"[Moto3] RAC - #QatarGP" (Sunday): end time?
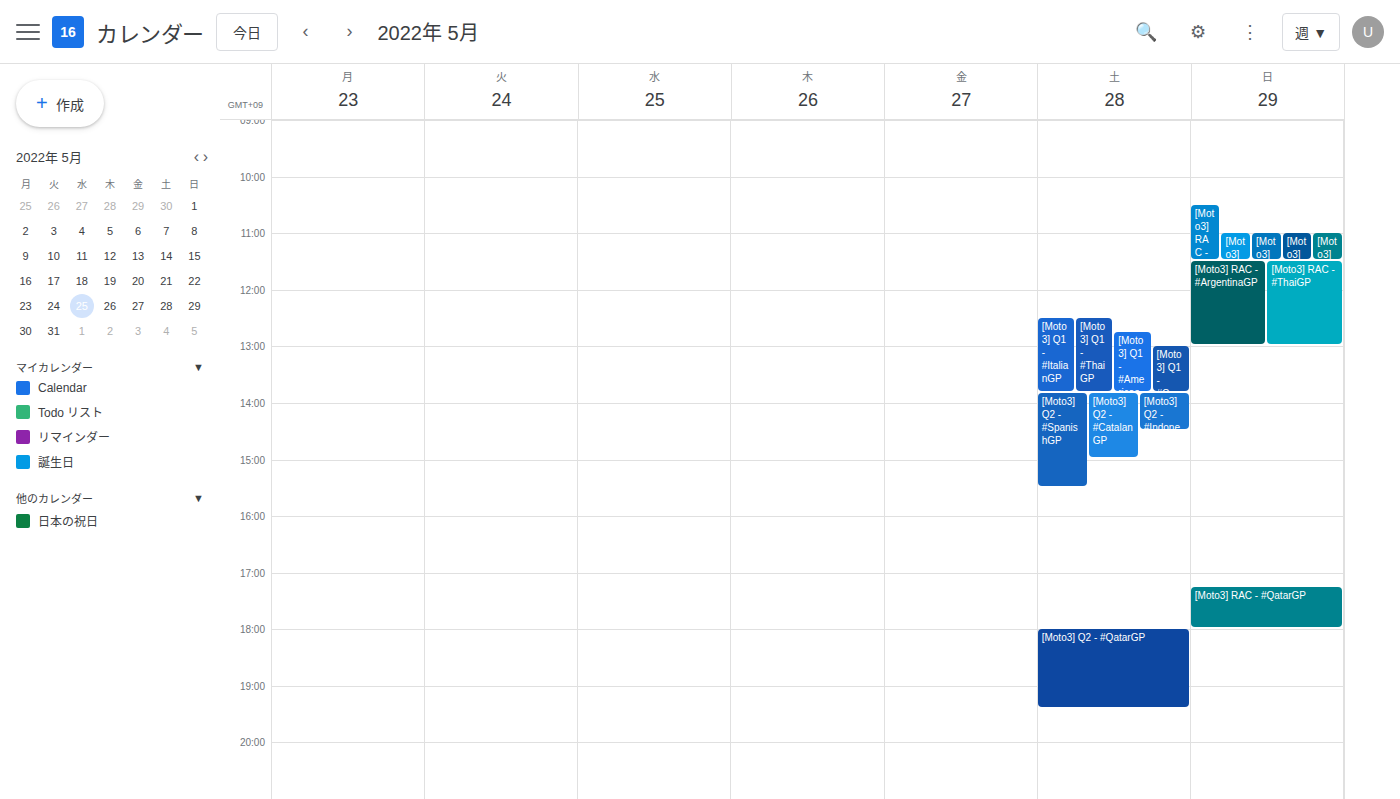
6:00 PM